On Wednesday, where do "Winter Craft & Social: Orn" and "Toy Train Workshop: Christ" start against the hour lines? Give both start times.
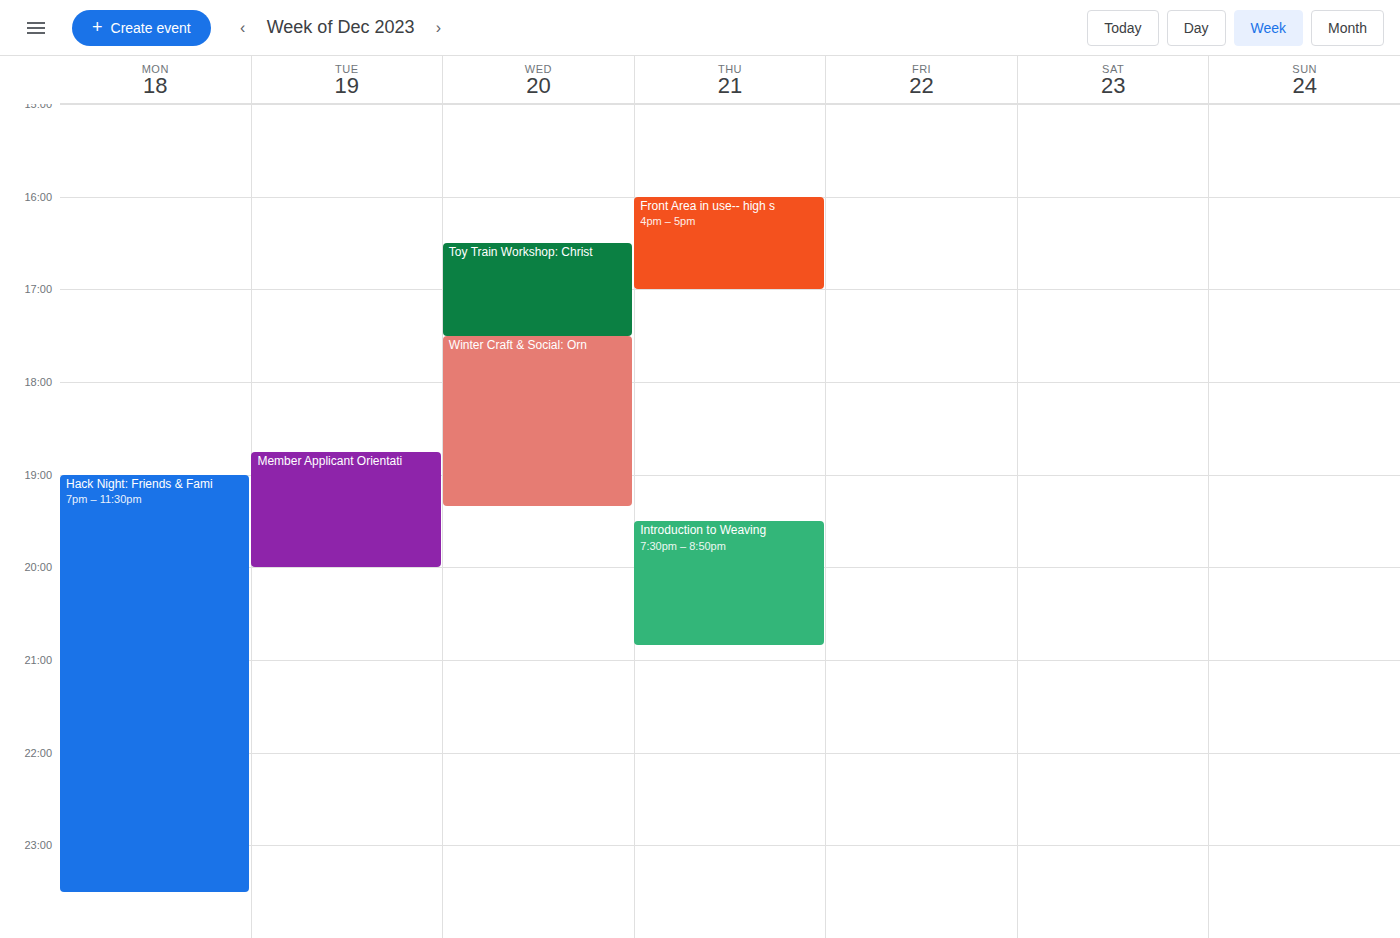
"Winter Craft & Social: Orn": 5:30 PM, halfway between the 5 PM and 6 PM lines. "Toy Train Workshop: Christ": 4:30 PM, halfway between the 4 PM and 5 PM lines.